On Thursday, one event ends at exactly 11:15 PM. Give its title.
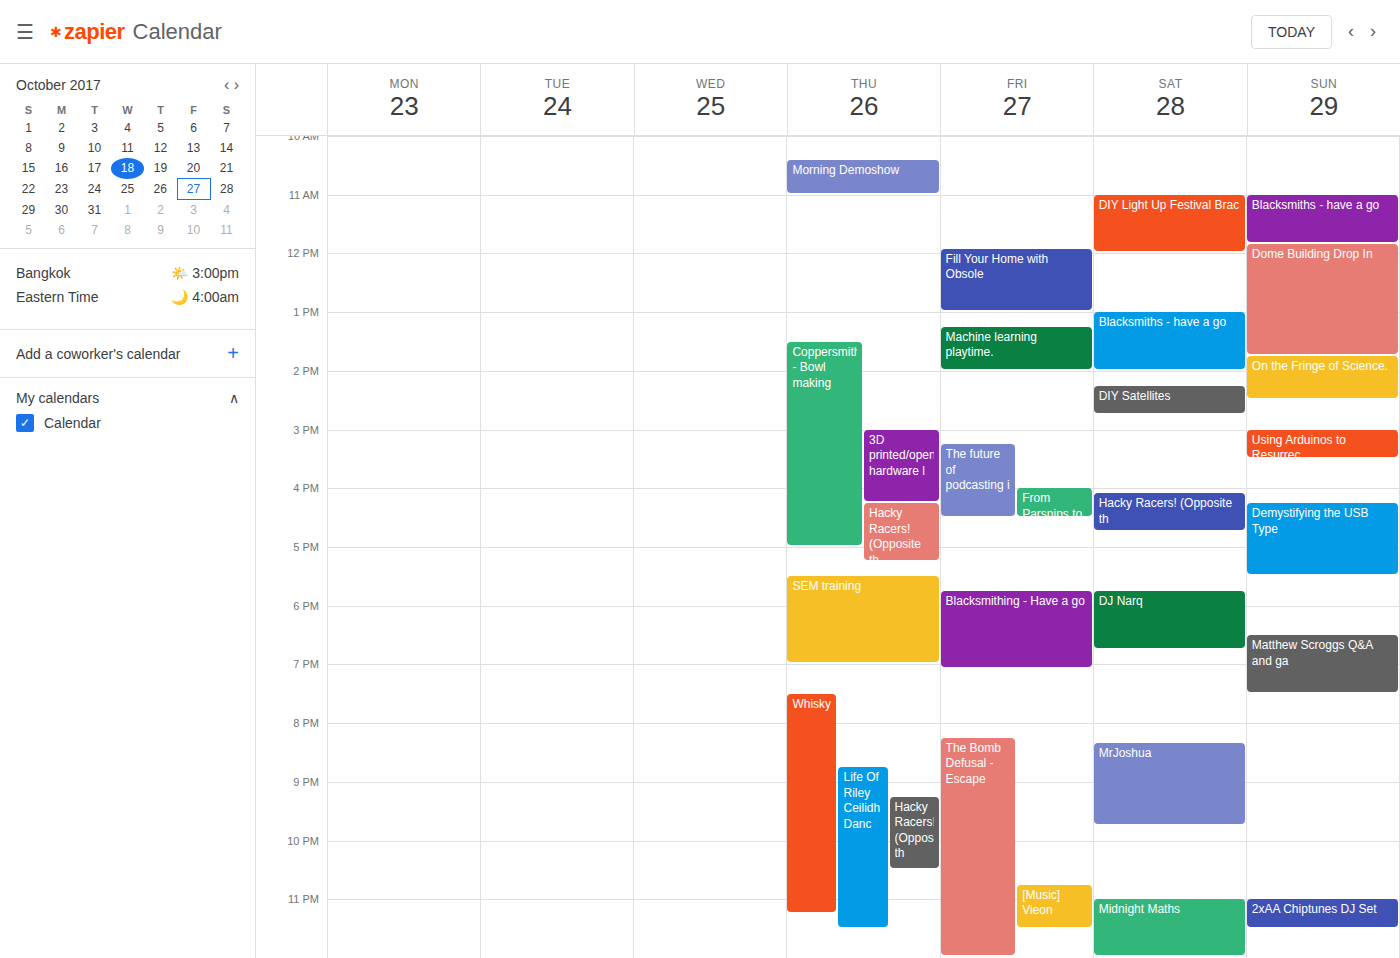
"Whiskyleaks"